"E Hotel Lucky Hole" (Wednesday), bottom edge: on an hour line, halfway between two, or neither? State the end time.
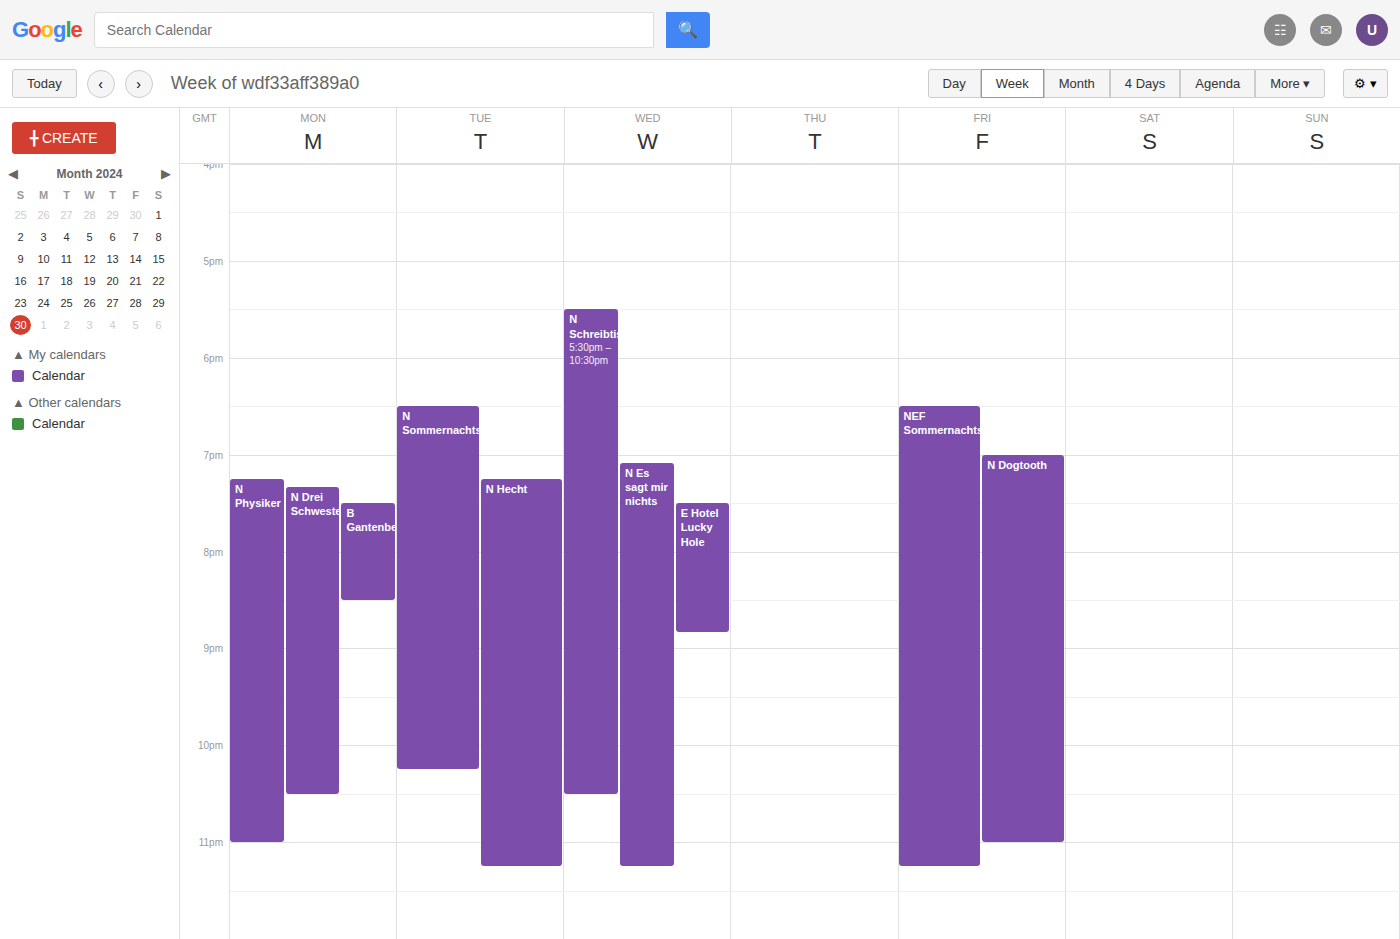
8:50 PM -- neither: 50 minutes below the 8 PM line and 10 minutes above the 9 PM line.